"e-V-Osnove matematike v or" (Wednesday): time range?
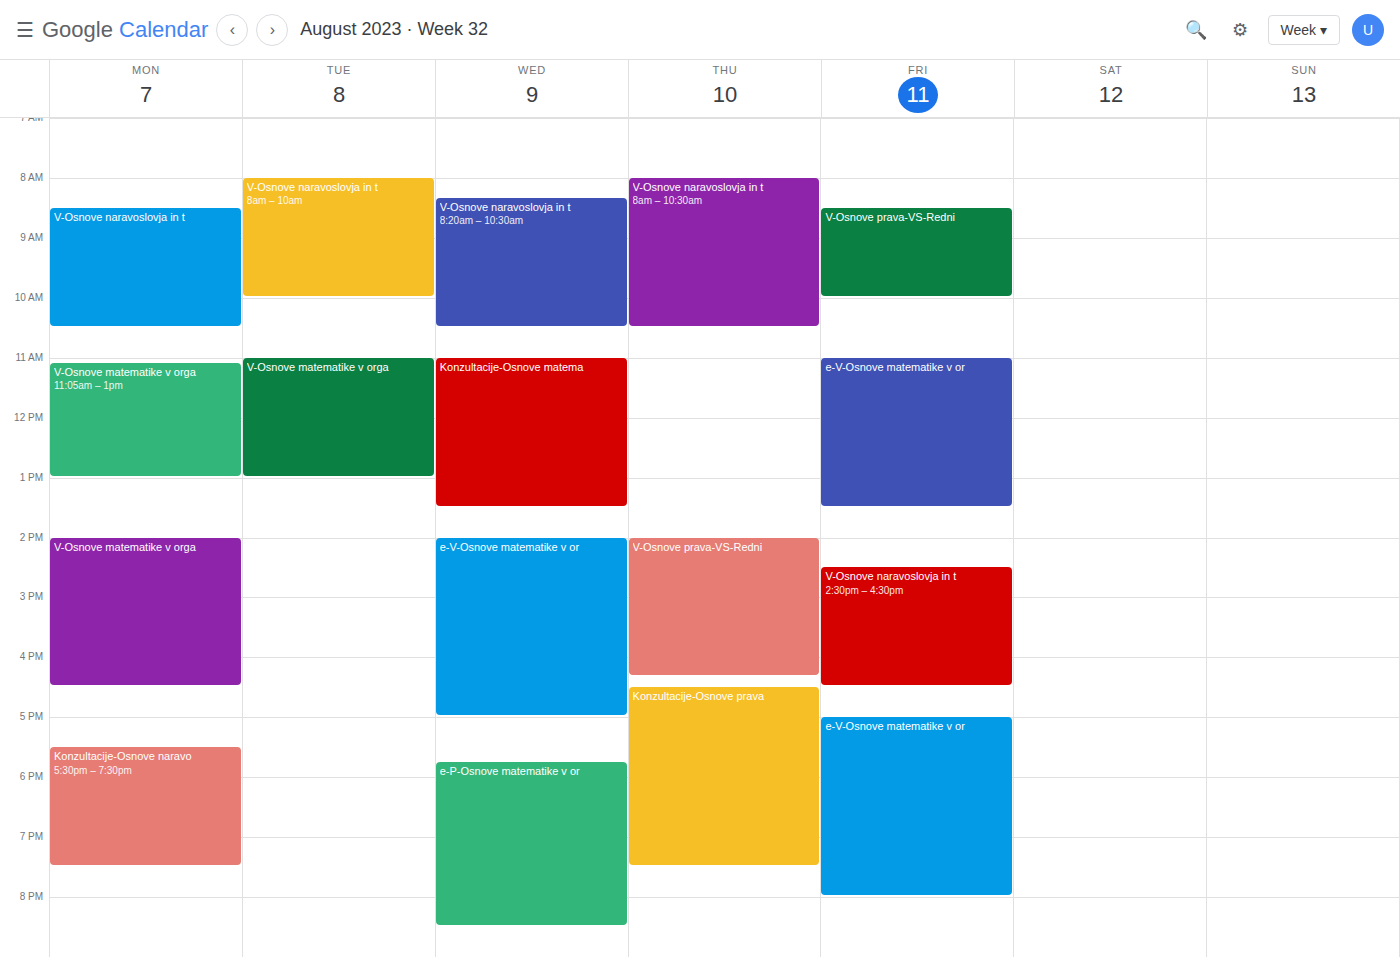
2:00 PM to 5:00 PM